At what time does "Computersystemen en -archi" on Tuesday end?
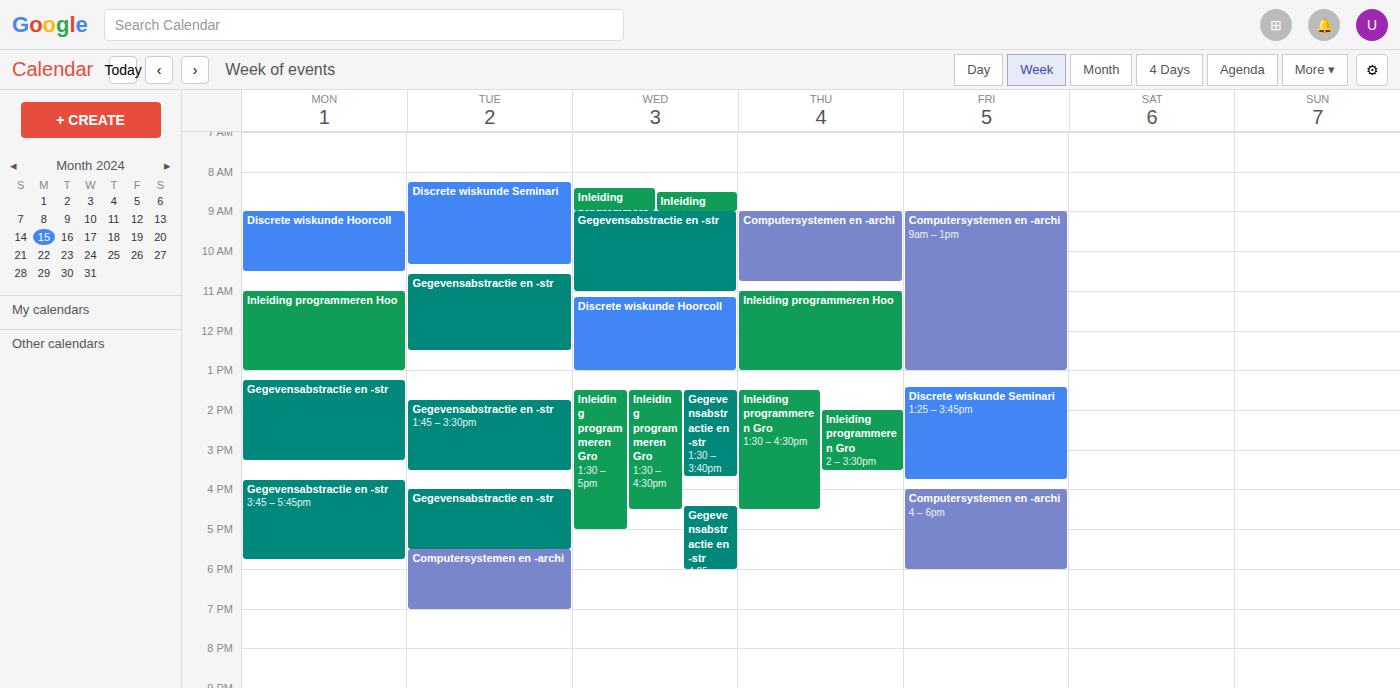
7:00 PM